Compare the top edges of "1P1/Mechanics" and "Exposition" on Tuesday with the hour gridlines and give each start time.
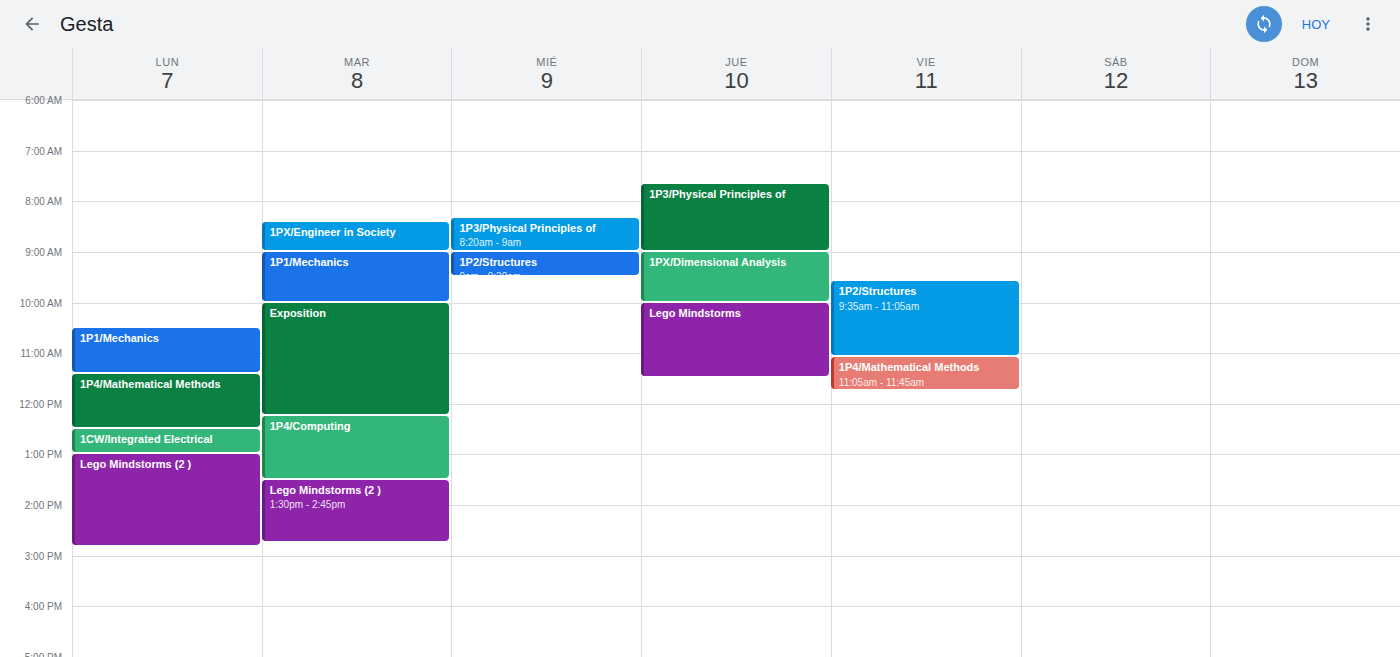
"1P1/Mechanics": 9:00 AM, exactly on the 9 AM line. "Exposition": 10:00 AM, exactly on the 10 AM line.